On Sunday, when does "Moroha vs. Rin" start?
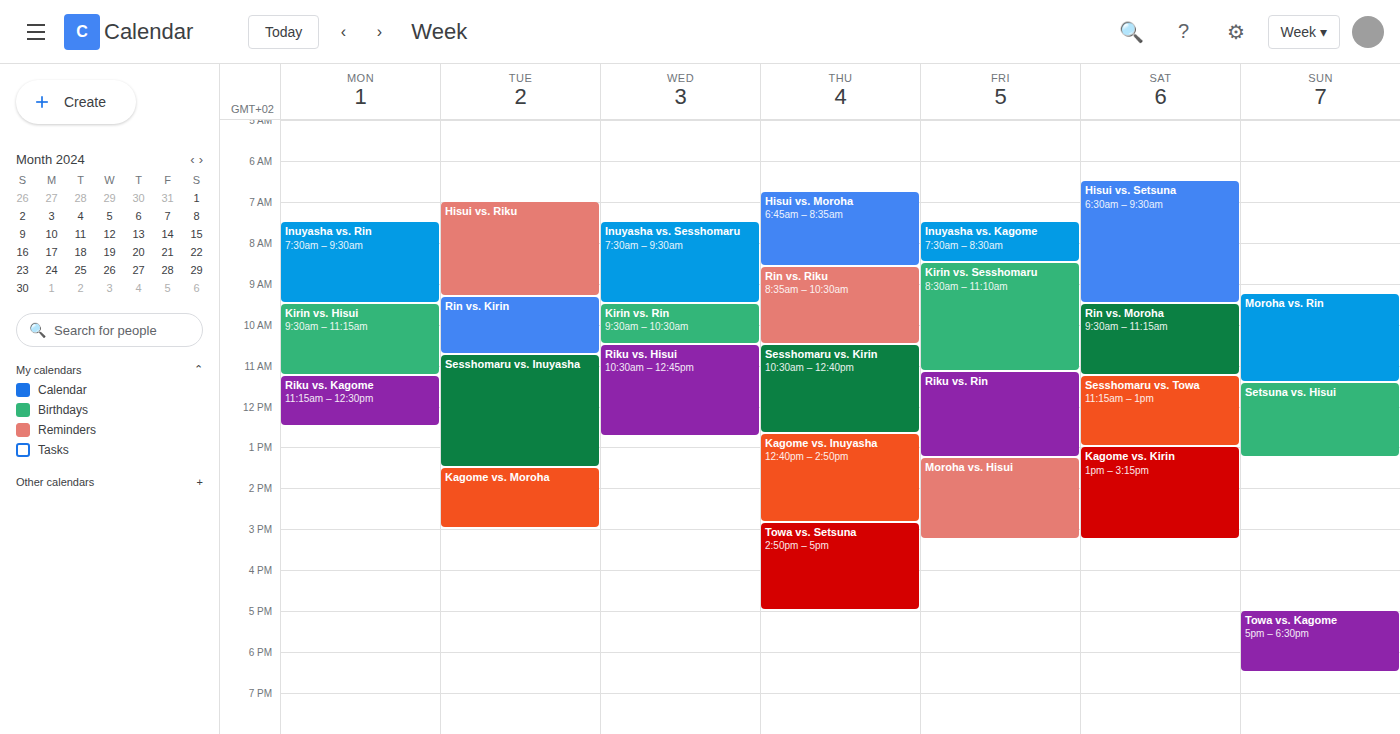
9:15 AM